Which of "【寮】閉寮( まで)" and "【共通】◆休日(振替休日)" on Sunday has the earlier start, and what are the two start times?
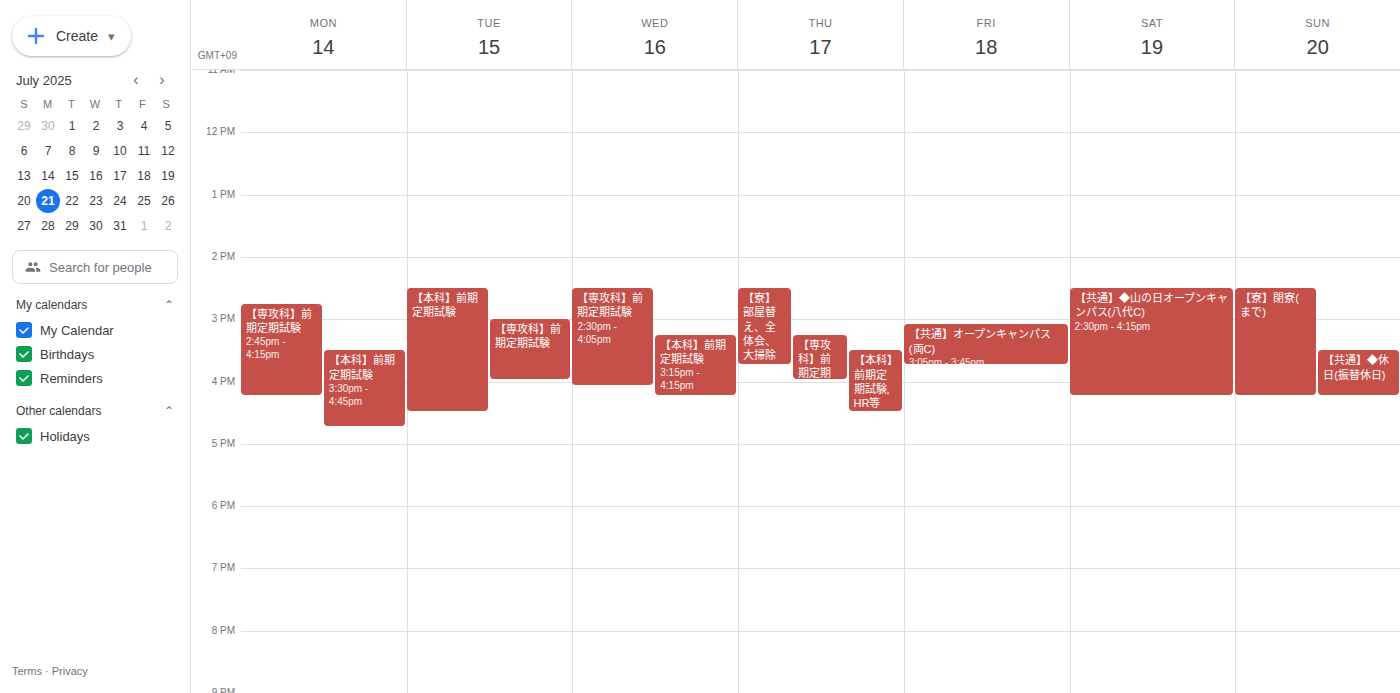
"【寮】閉寮( まで)" 2:30 PM; "【共通】◆休日(振替休日)" 3:30 PM.